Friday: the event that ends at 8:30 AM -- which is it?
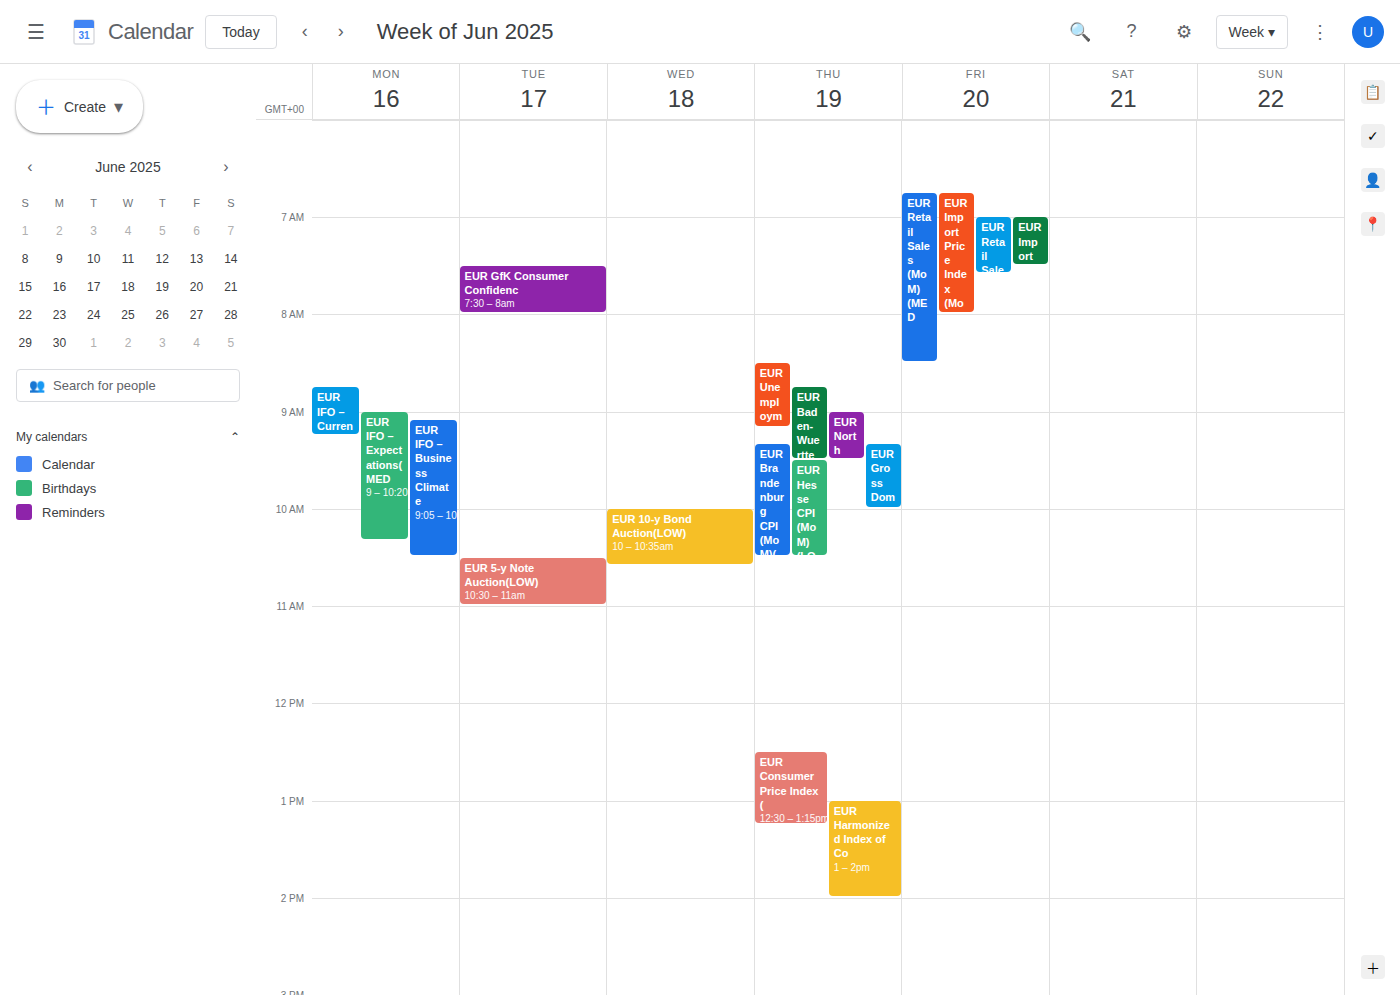
"EUR Retail Sales (MoM)(MED"